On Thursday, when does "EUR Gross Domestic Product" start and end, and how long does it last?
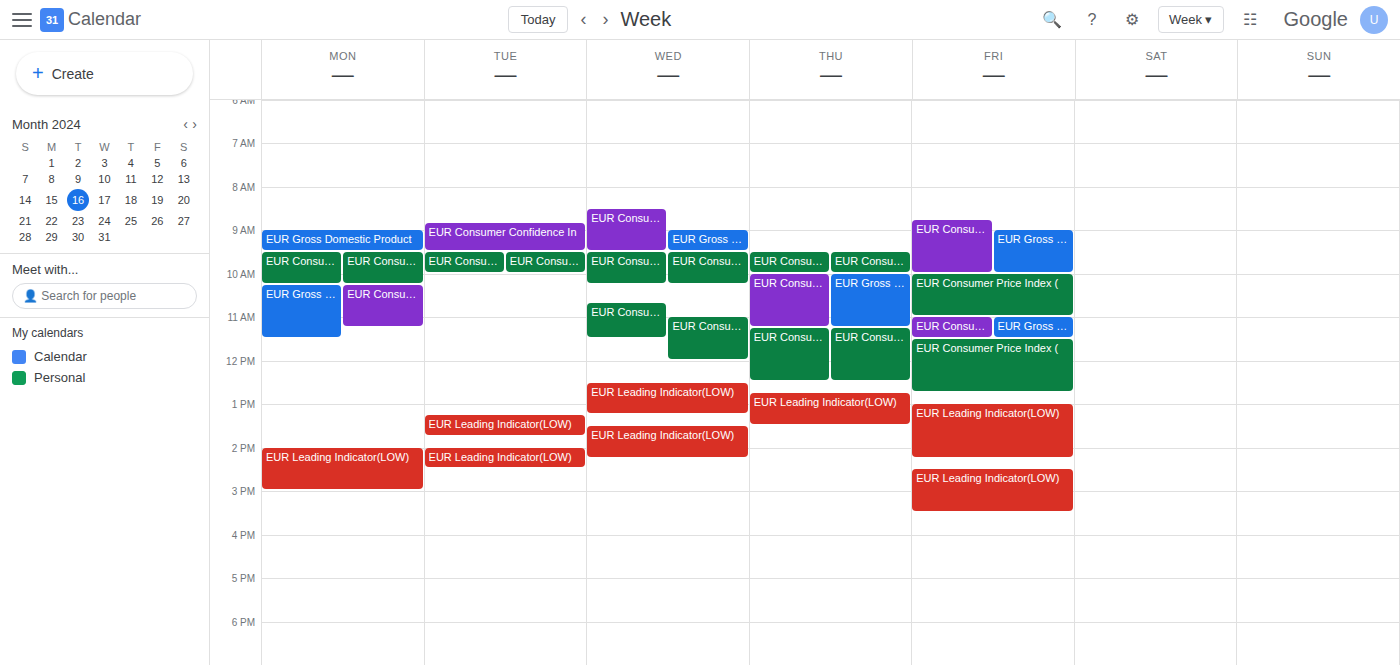
10:00 AM to 11:15 AM, 1 hour 15 minutes